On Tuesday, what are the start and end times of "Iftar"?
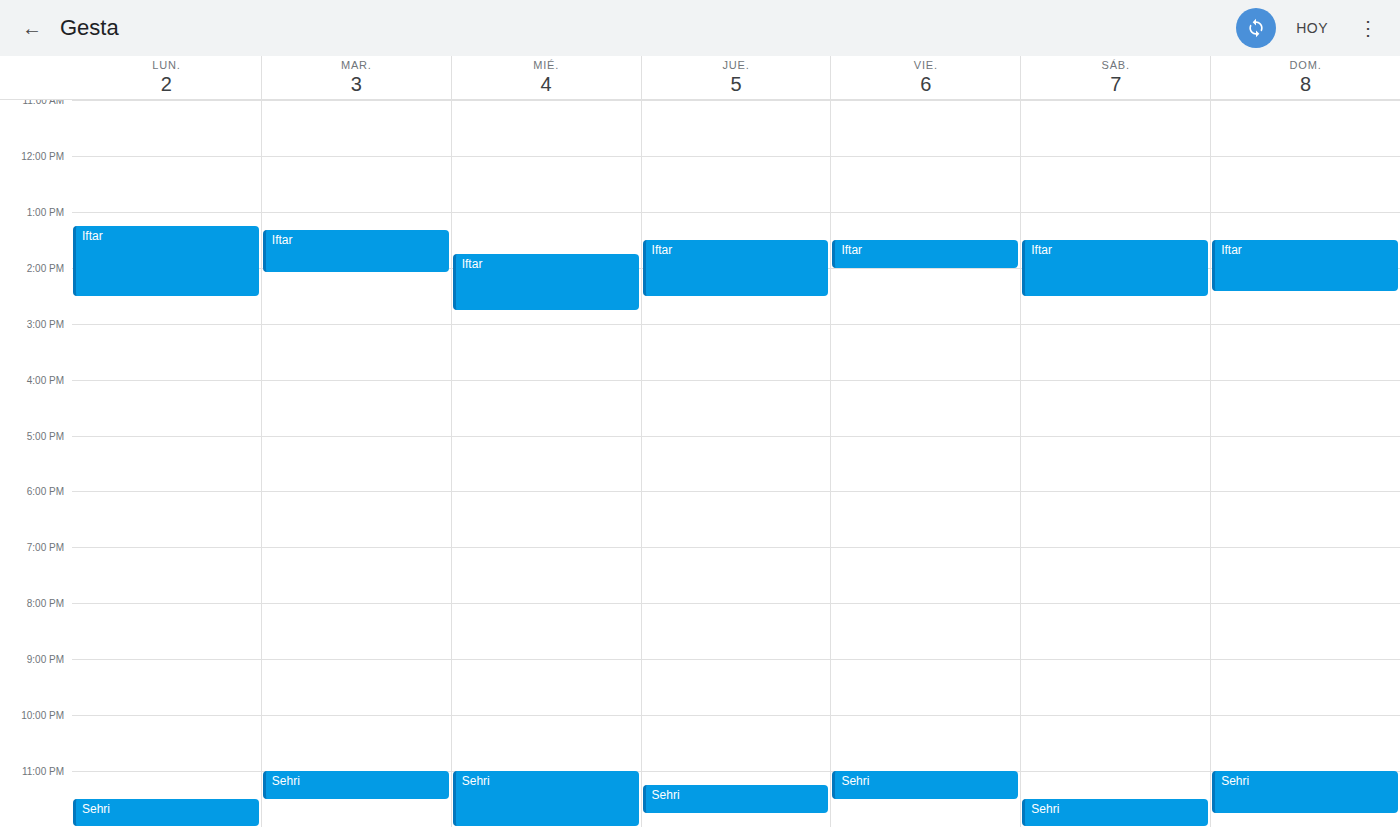
1:20 PM to 2:05 PM